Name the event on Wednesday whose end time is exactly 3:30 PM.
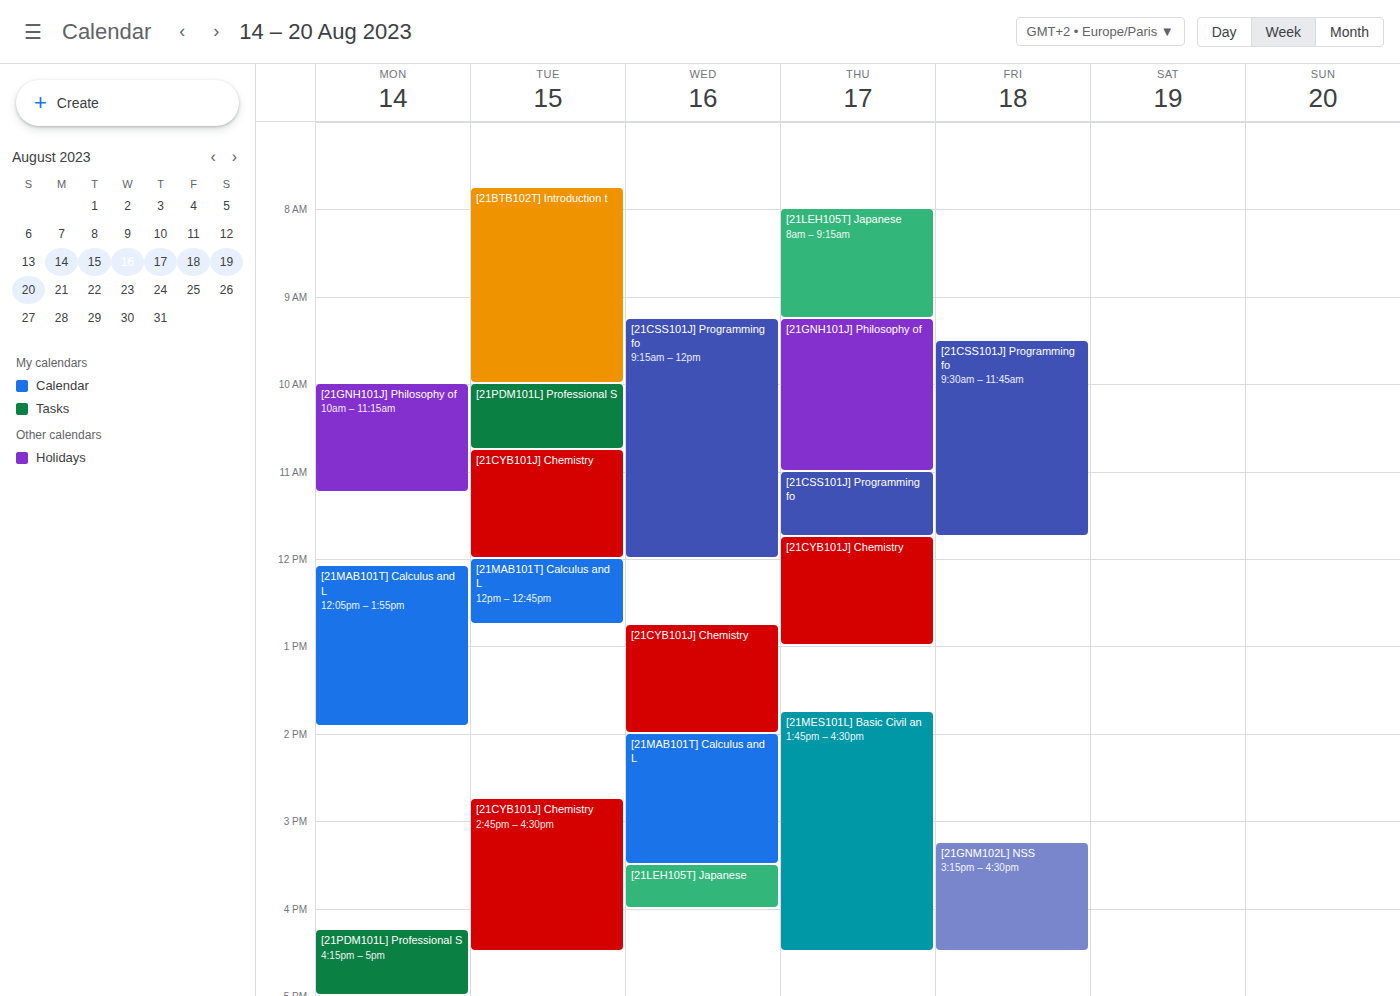
"[21MAB101T] Calculus and L"